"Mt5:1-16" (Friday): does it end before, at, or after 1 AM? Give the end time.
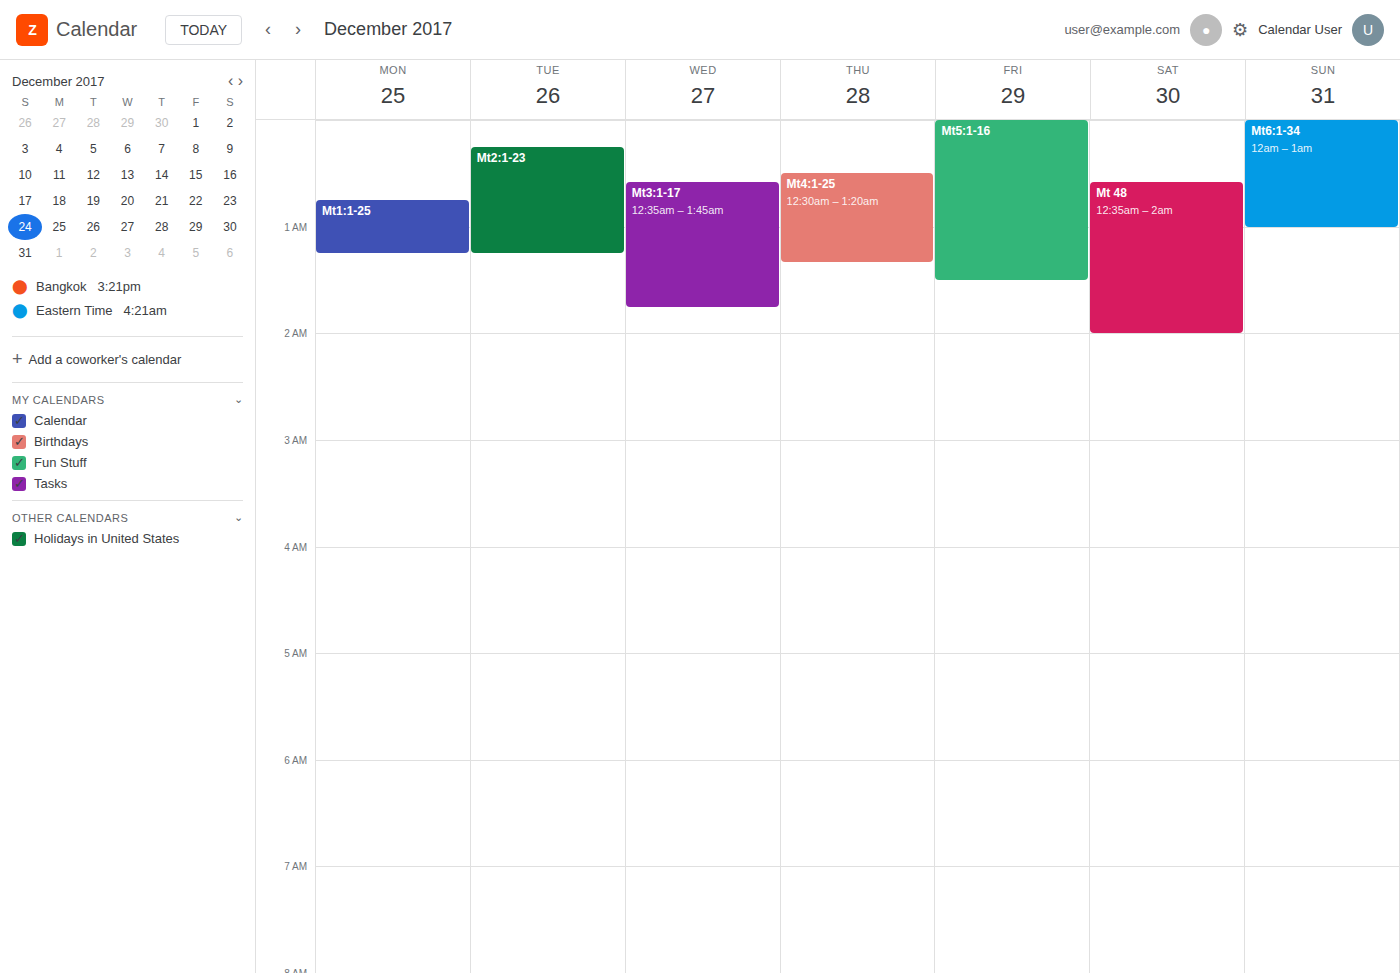
1:30 AM -- after 1 AM, 30 minutes below the 1 AM line.